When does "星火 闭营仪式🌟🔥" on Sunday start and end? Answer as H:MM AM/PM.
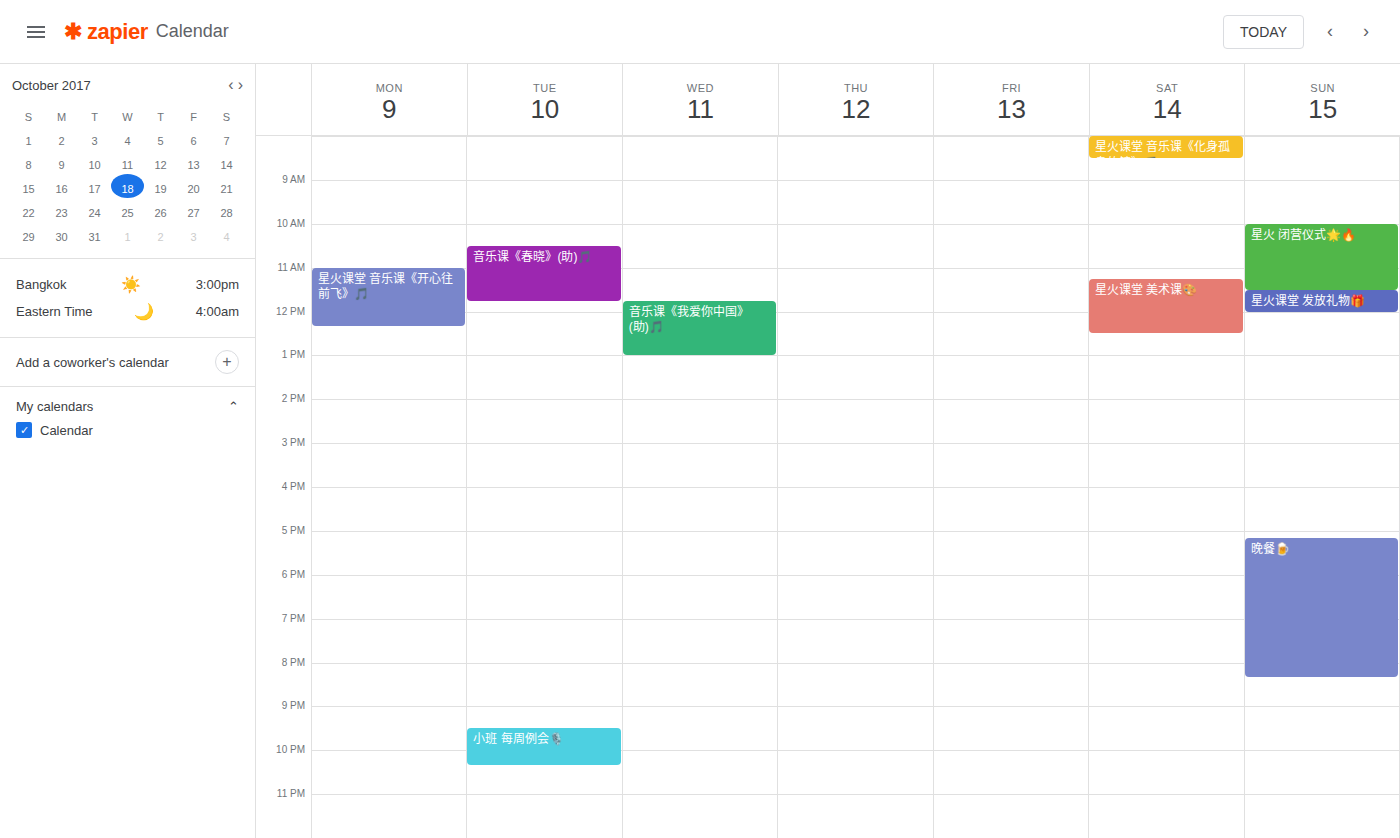
10:00 AM to 11:30 AM